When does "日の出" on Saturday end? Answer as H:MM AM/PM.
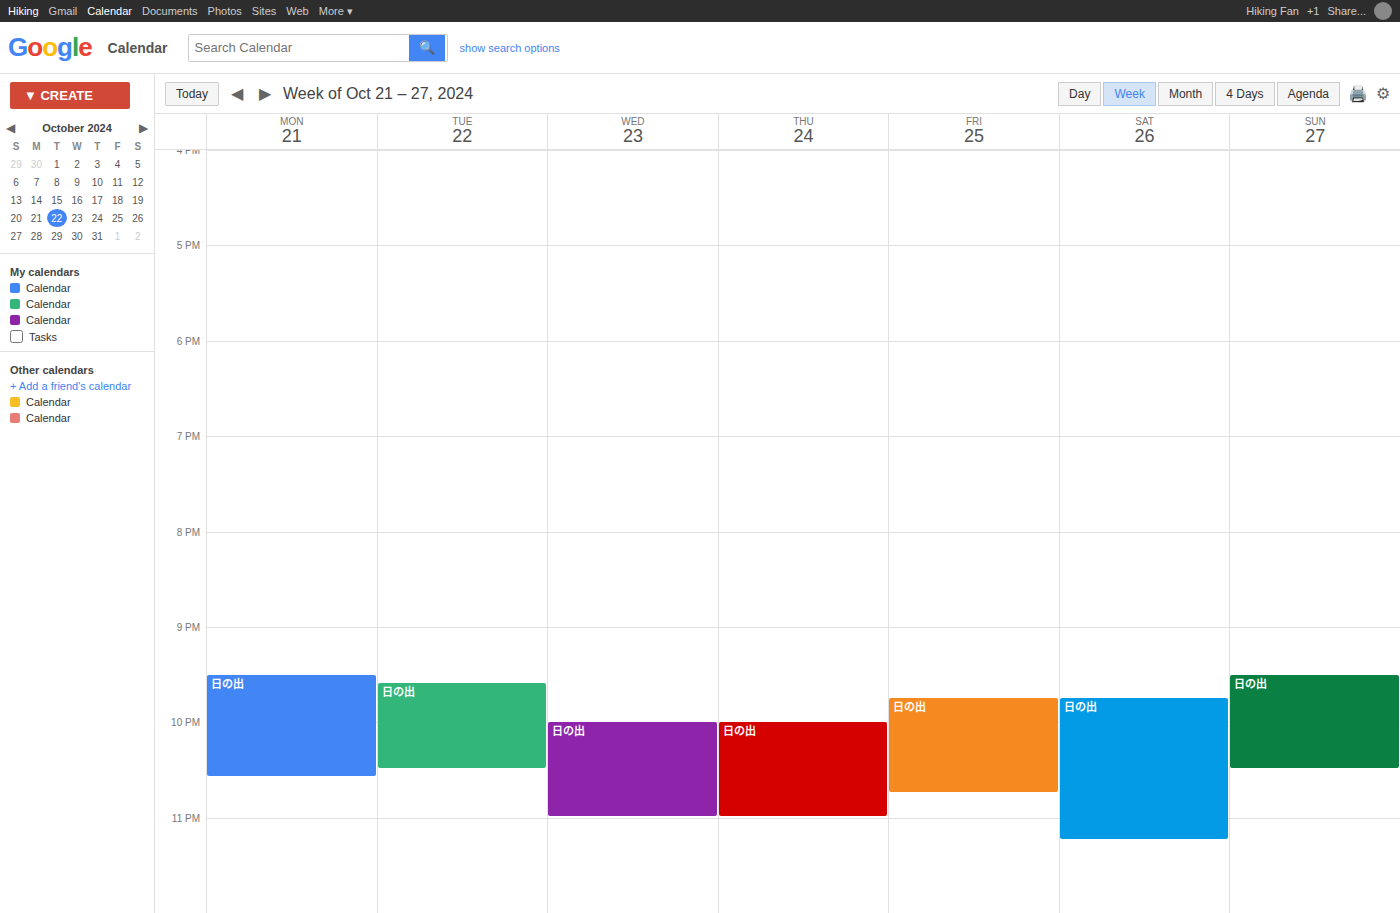
11:15 PM